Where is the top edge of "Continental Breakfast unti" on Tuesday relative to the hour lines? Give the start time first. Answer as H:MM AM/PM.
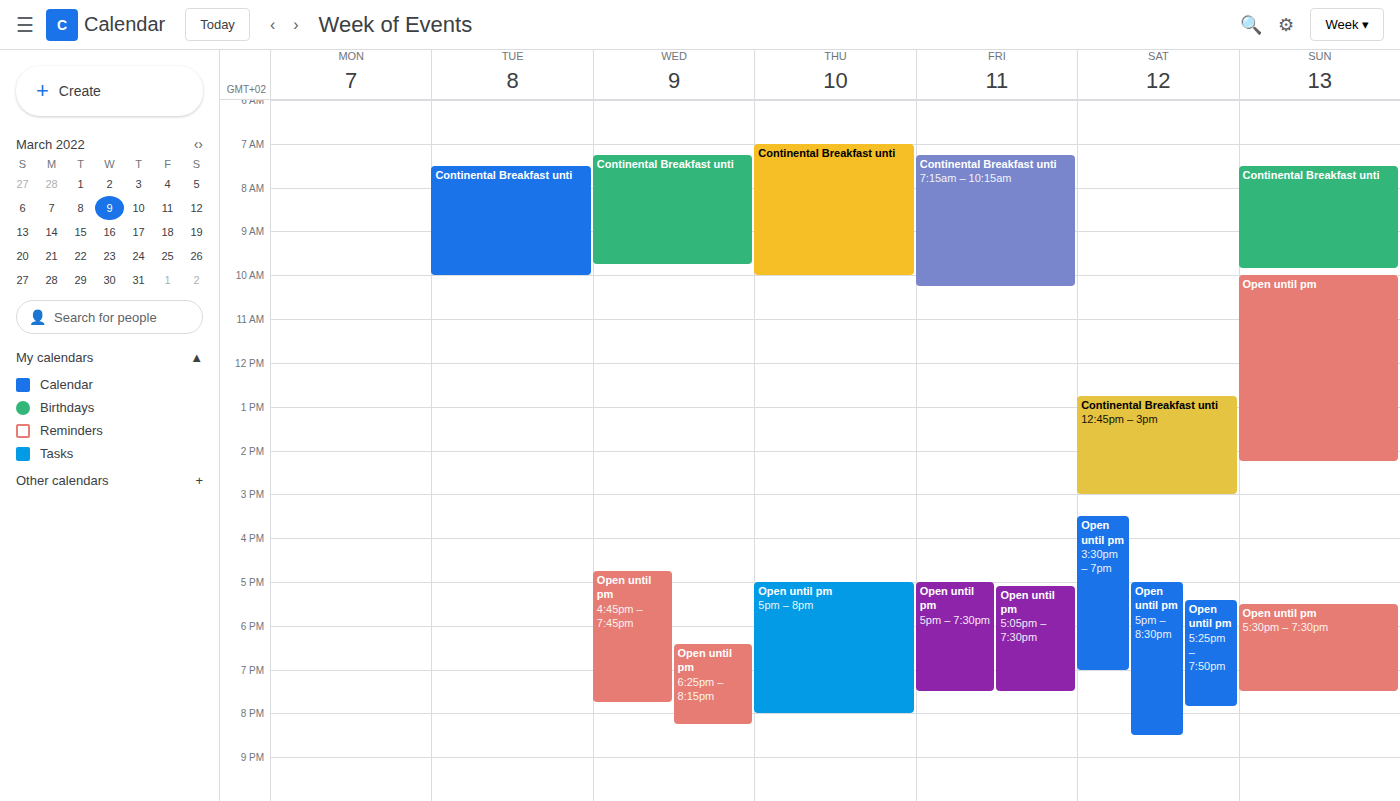
7:30 AM -- halfway between the 7 AM and 8 AM lines.